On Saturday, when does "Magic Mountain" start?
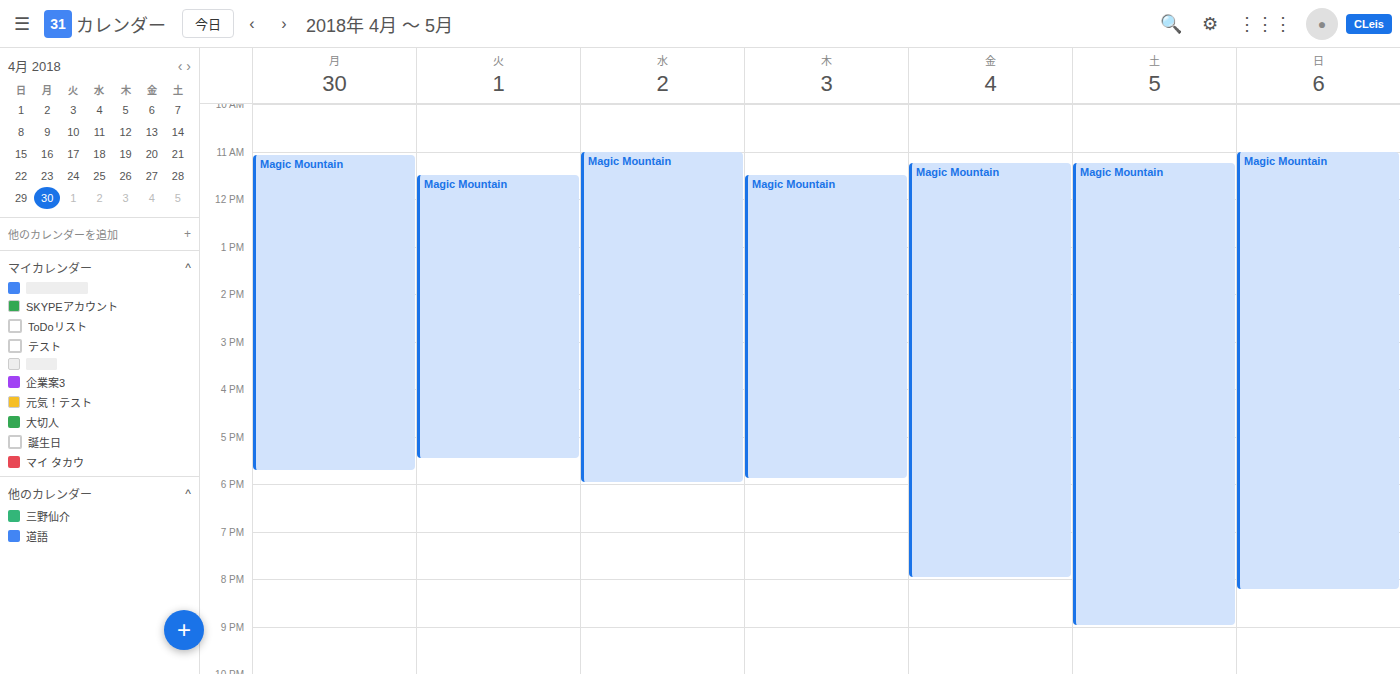
11:15 AM